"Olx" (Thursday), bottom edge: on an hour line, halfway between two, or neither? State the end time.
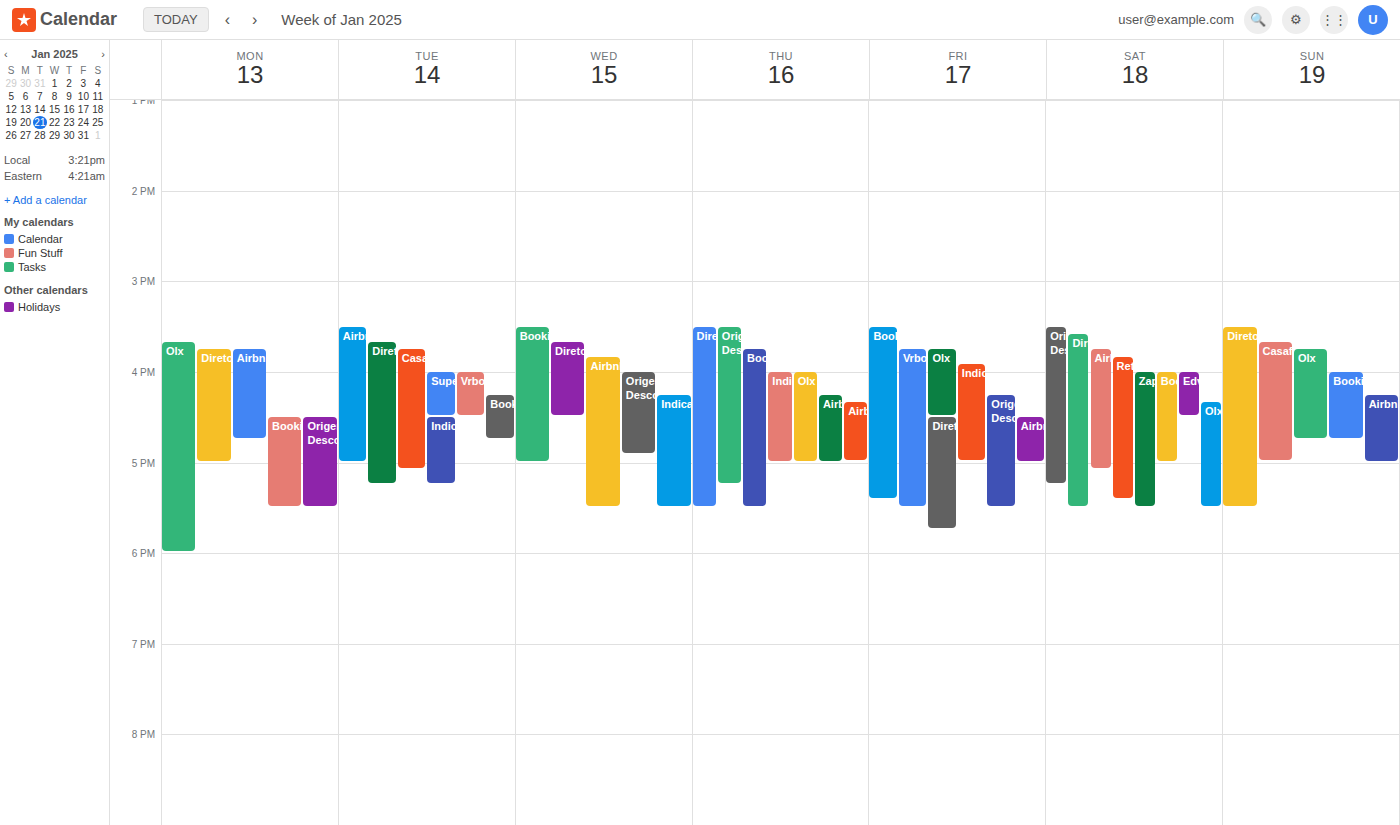
5:00 PM -- exactly on the 5 PM line.